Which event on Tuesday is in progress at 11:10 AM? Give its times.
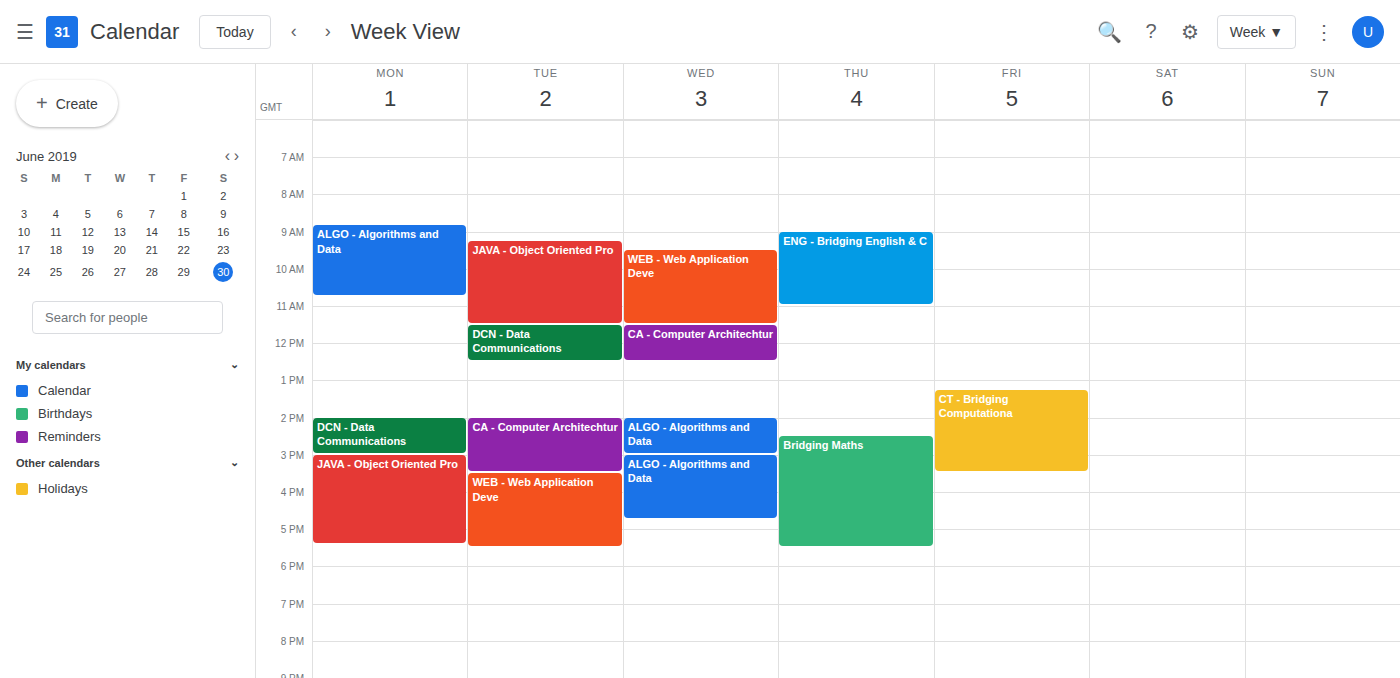
"JAVA - Object Oriented Pro", 9:15 AM to 11:30 AM